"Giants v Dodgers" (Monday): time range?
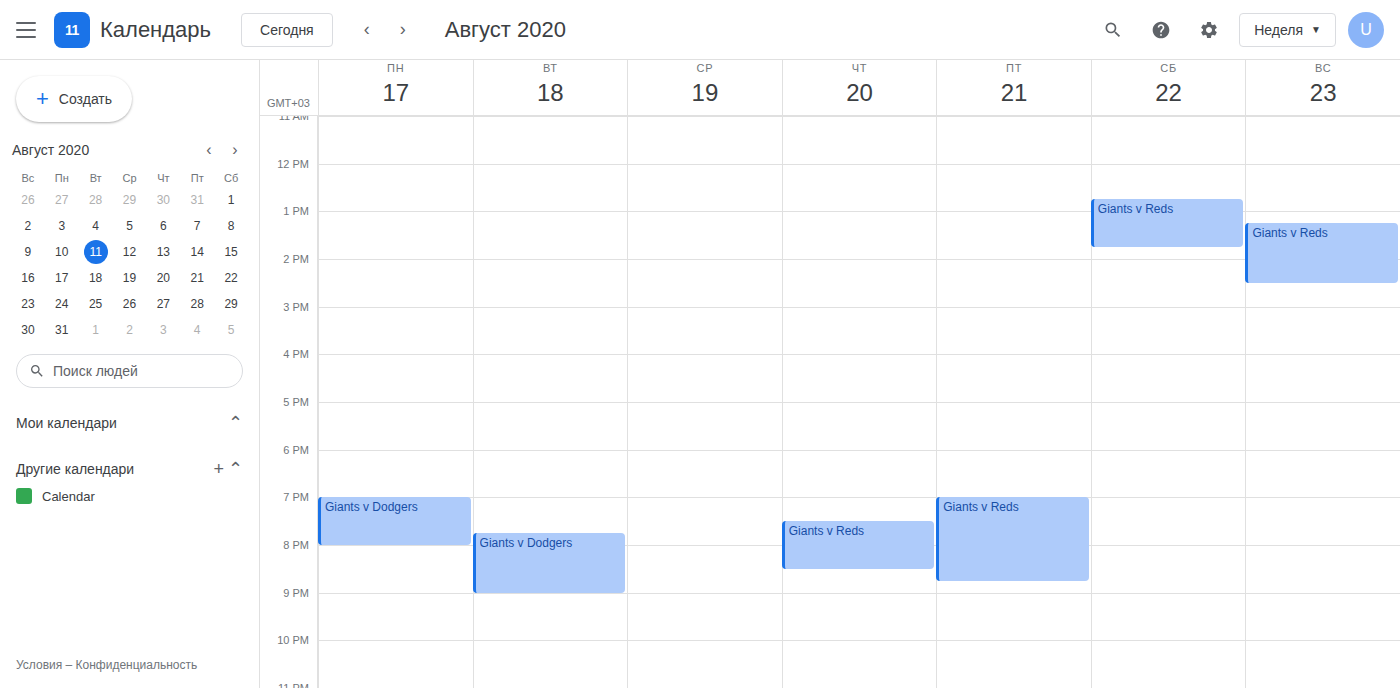
7:00 PM to 8:00 PM